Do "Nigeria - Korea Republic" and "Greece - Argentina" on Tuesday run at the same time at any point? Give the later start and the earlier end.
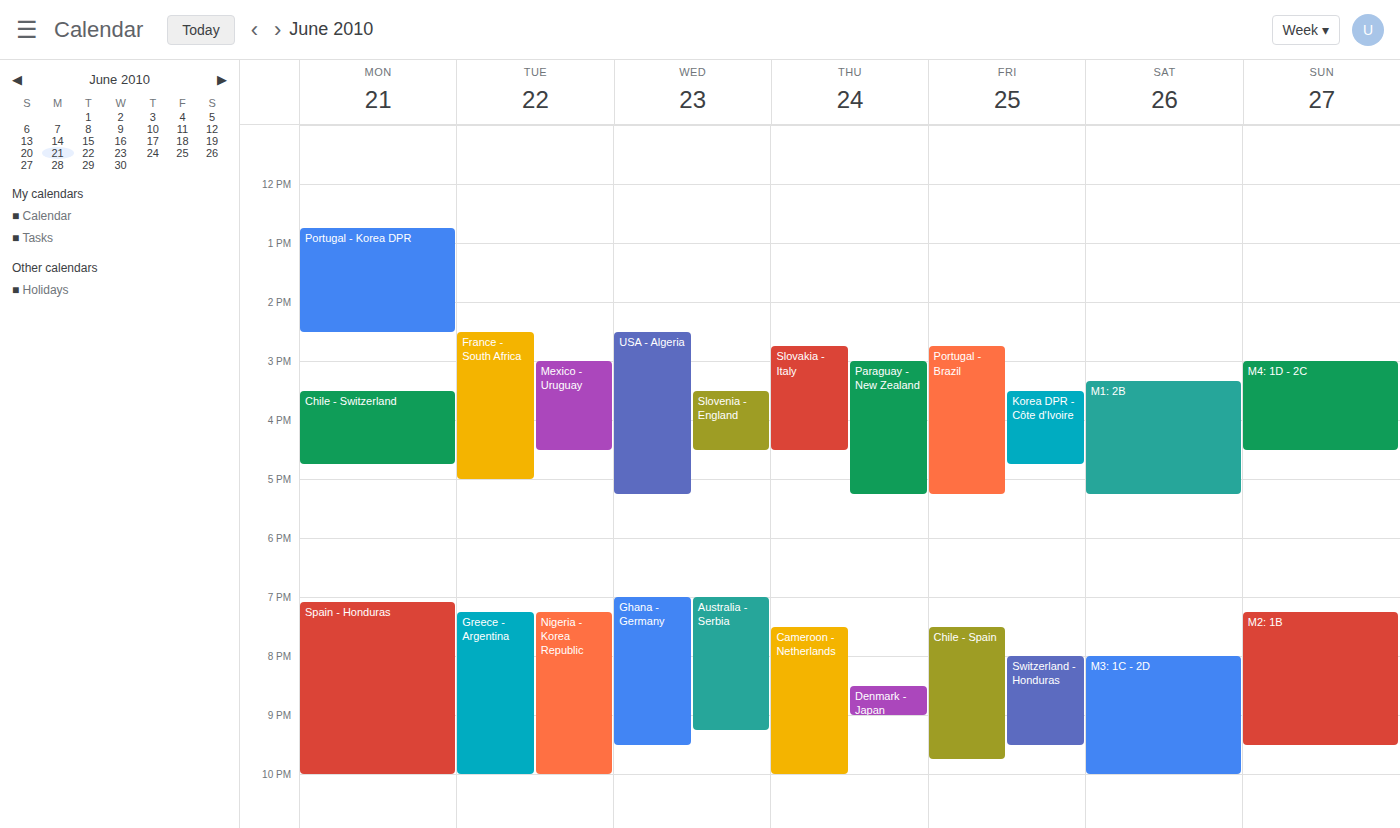
"Greece - Argentina" runs 7:15 PM to 10:00 PM, inside "Nigeria - Korea Republic" -- they overlap.